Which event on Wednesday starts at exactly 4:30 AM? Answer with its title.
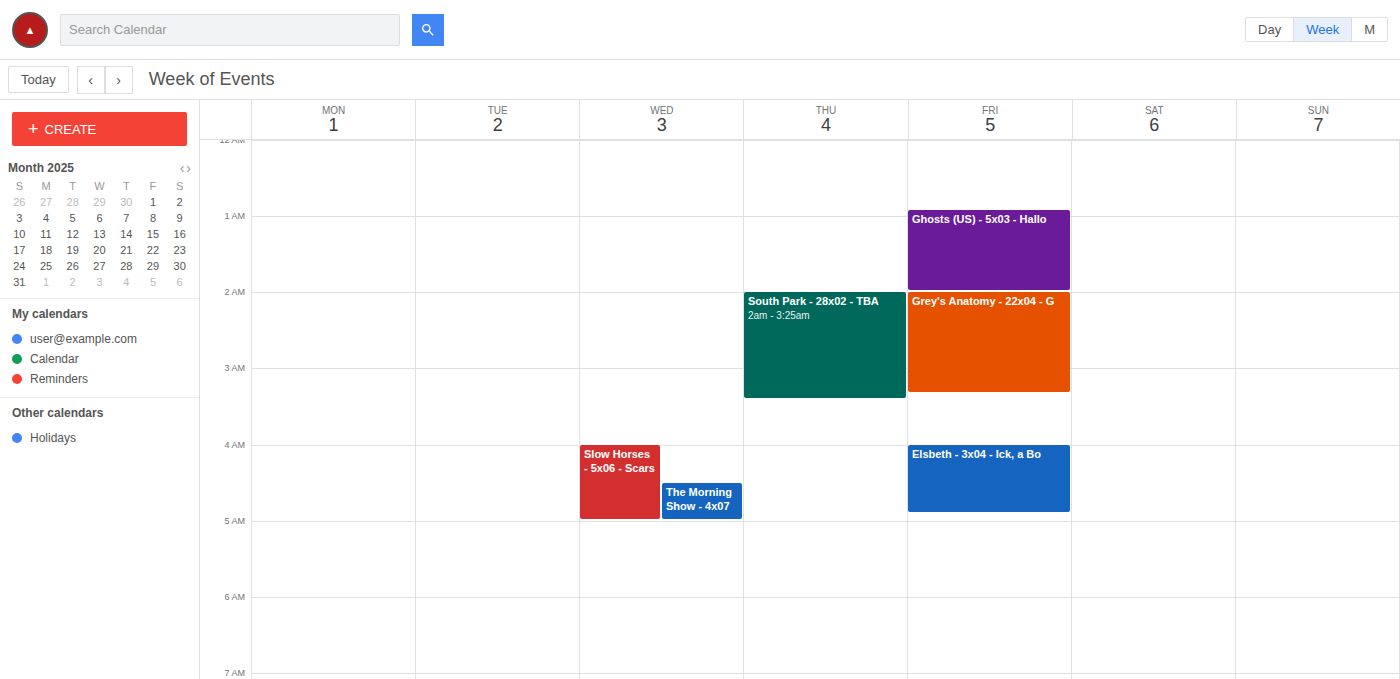
"The Morning Show - 4x07"